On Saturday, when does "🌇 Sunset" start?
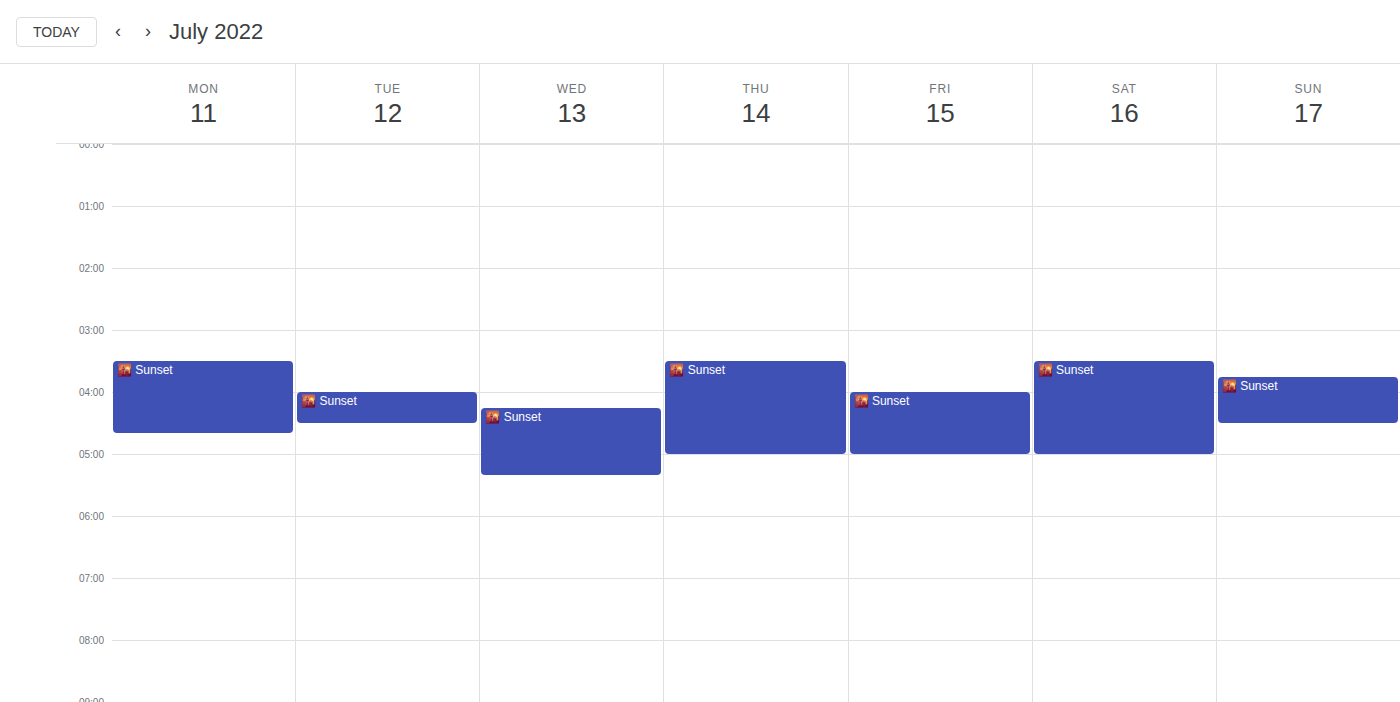
3:30 AM